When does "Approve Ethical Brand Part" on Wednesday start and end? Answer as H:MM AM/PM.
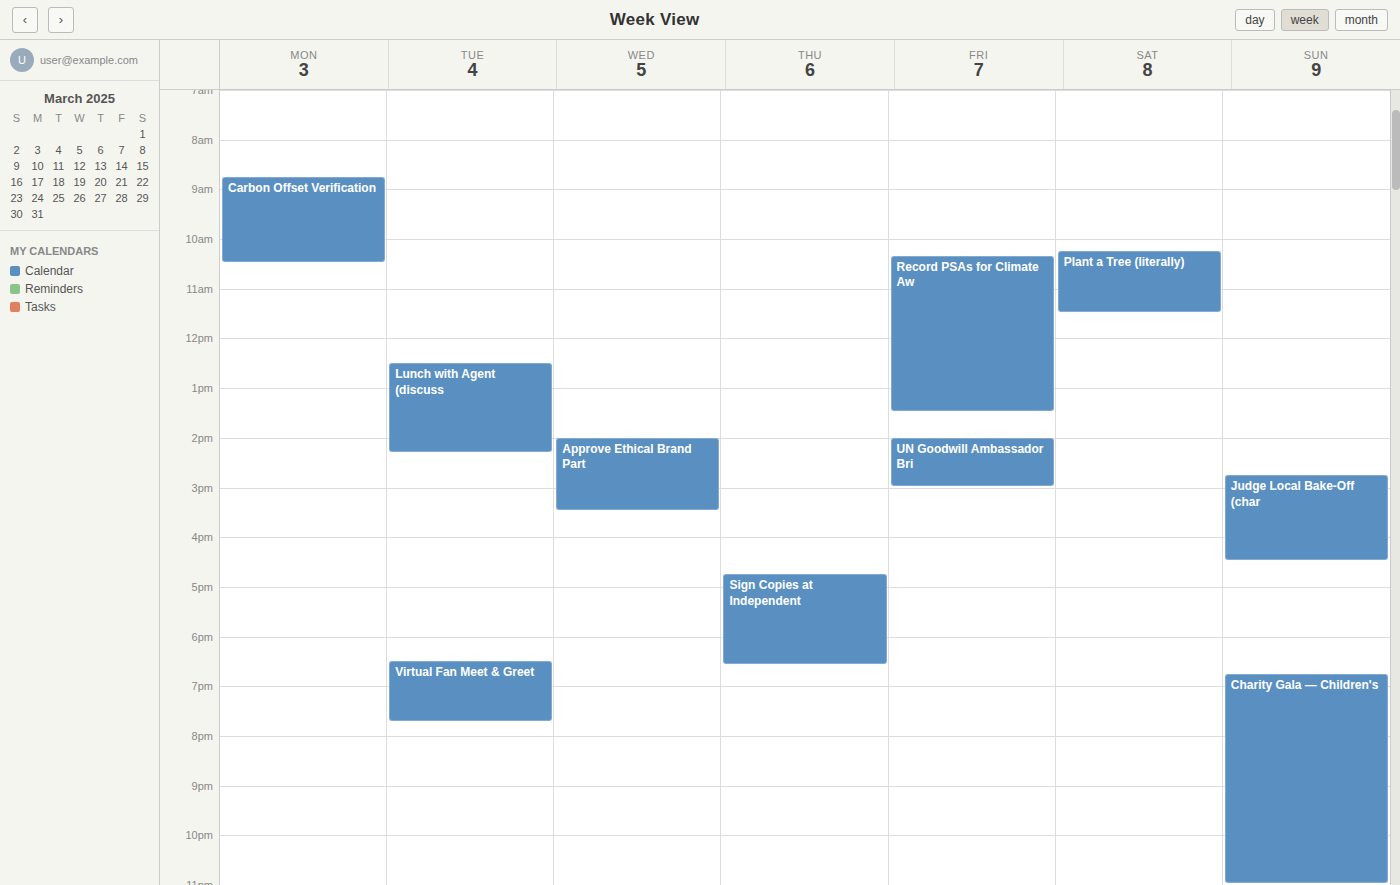
2:00 PM to 3:30 PM